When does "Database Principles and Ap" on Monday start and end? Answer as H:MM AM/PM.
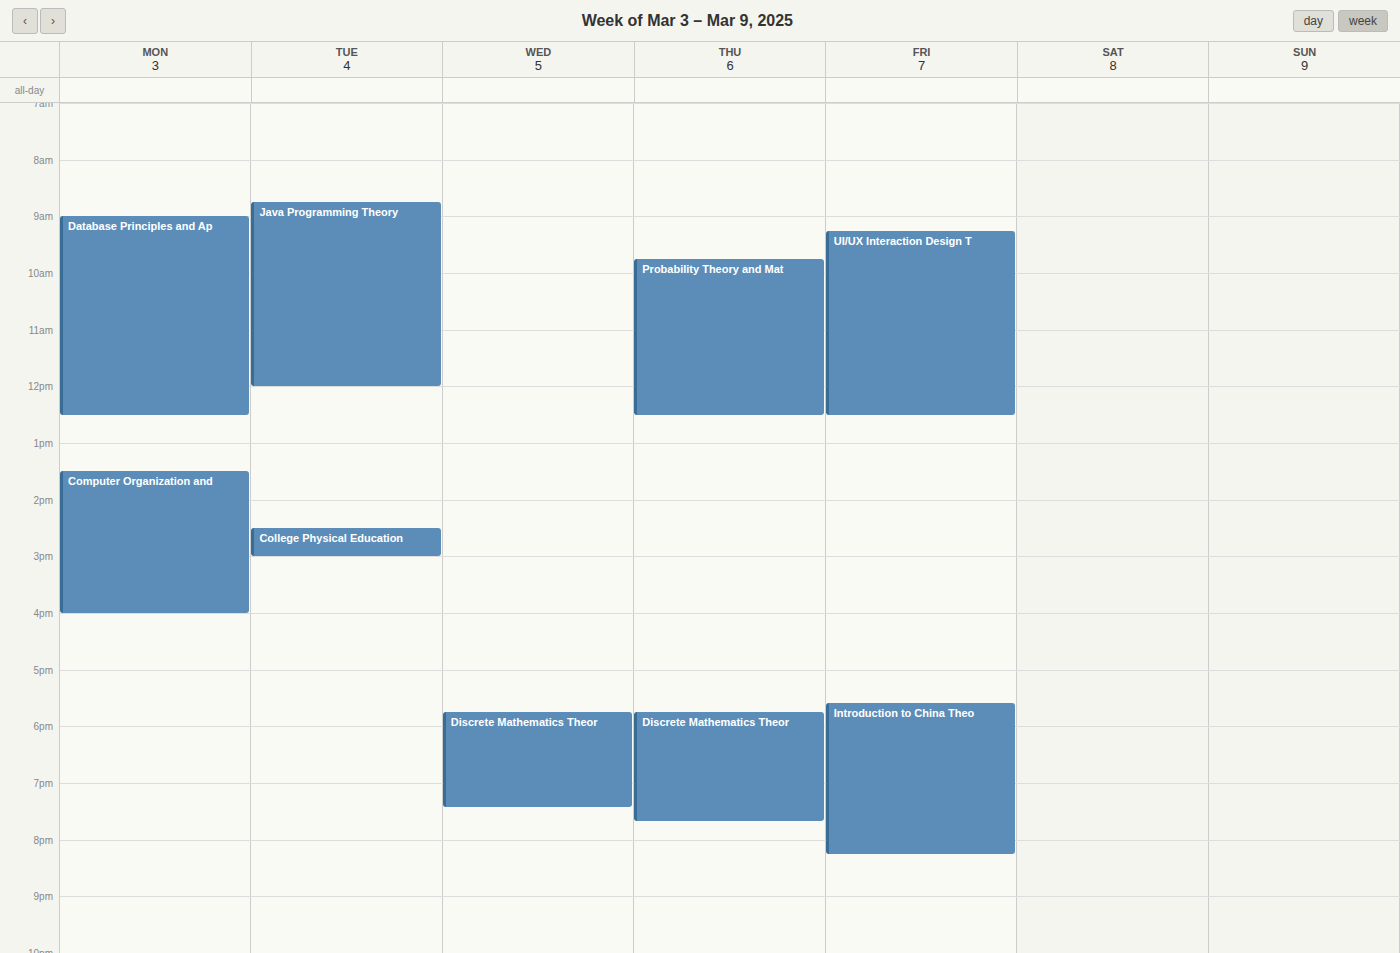
9:00 AM to 12:30 PM